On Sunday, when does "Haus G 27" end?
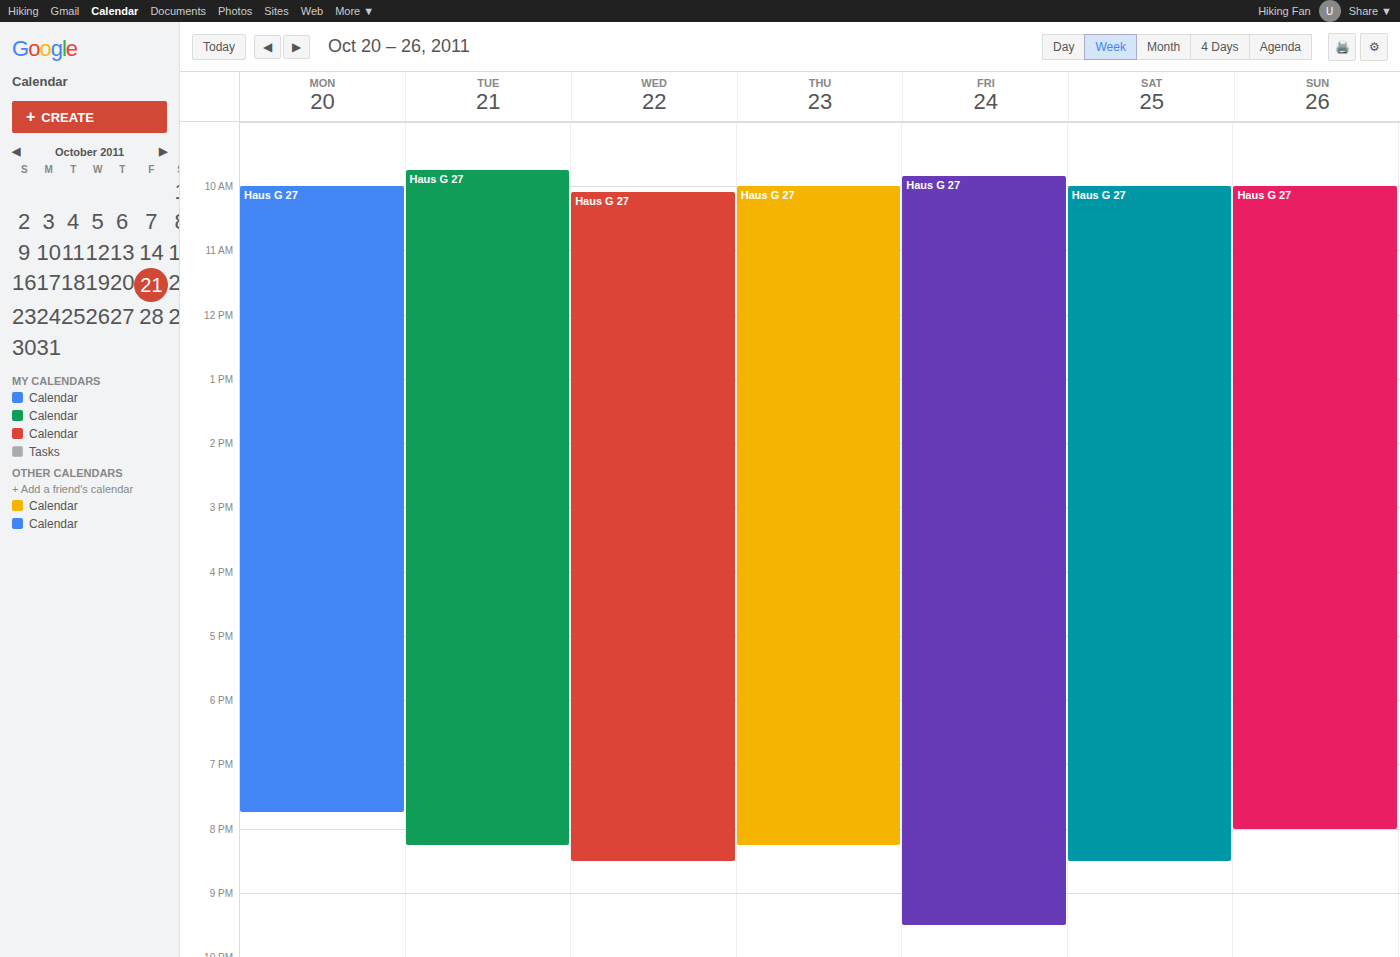
8:00 PM